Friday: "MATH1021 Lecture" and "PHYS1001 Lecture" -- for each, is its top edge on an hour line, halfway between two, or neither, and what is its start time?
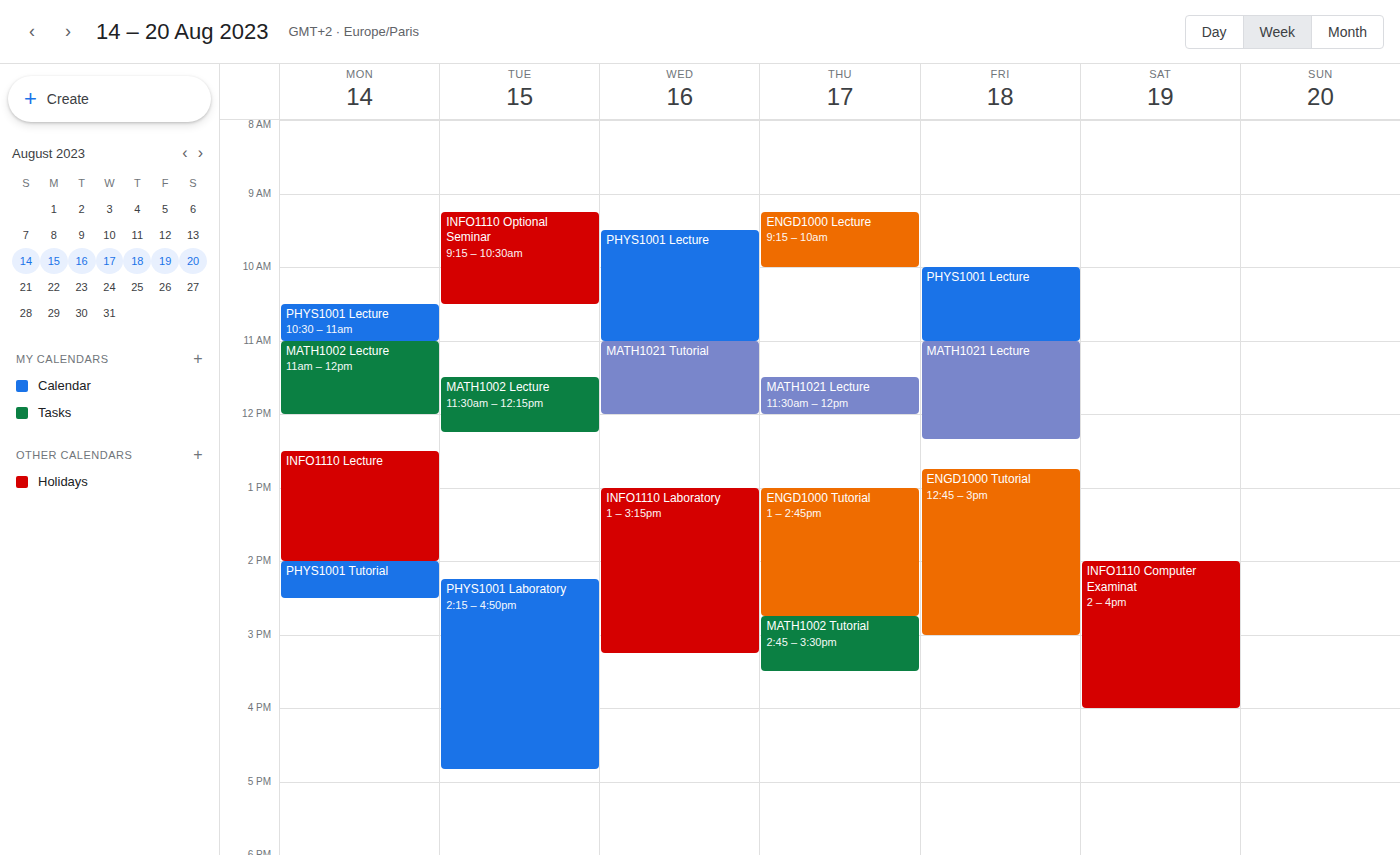
"MATH1021 Lecture": 11:00 AM, exactly on the 11 AM line. "PHYS1001 Lecture": 10:00 AM, exactly on the 10 AM line.